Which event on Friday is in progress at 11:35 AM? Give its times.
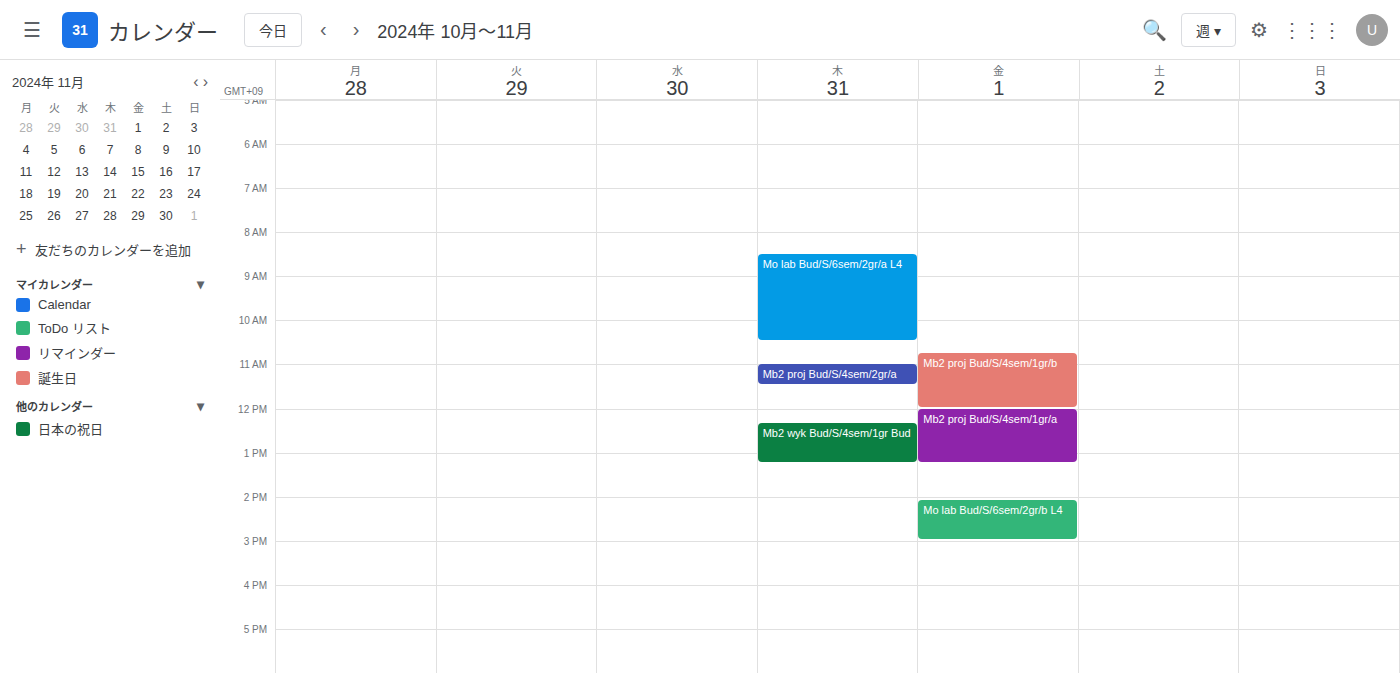
"Mb2 proj Bud/S/4sem/1gr/b", 10:45 AM to 12:00 PM